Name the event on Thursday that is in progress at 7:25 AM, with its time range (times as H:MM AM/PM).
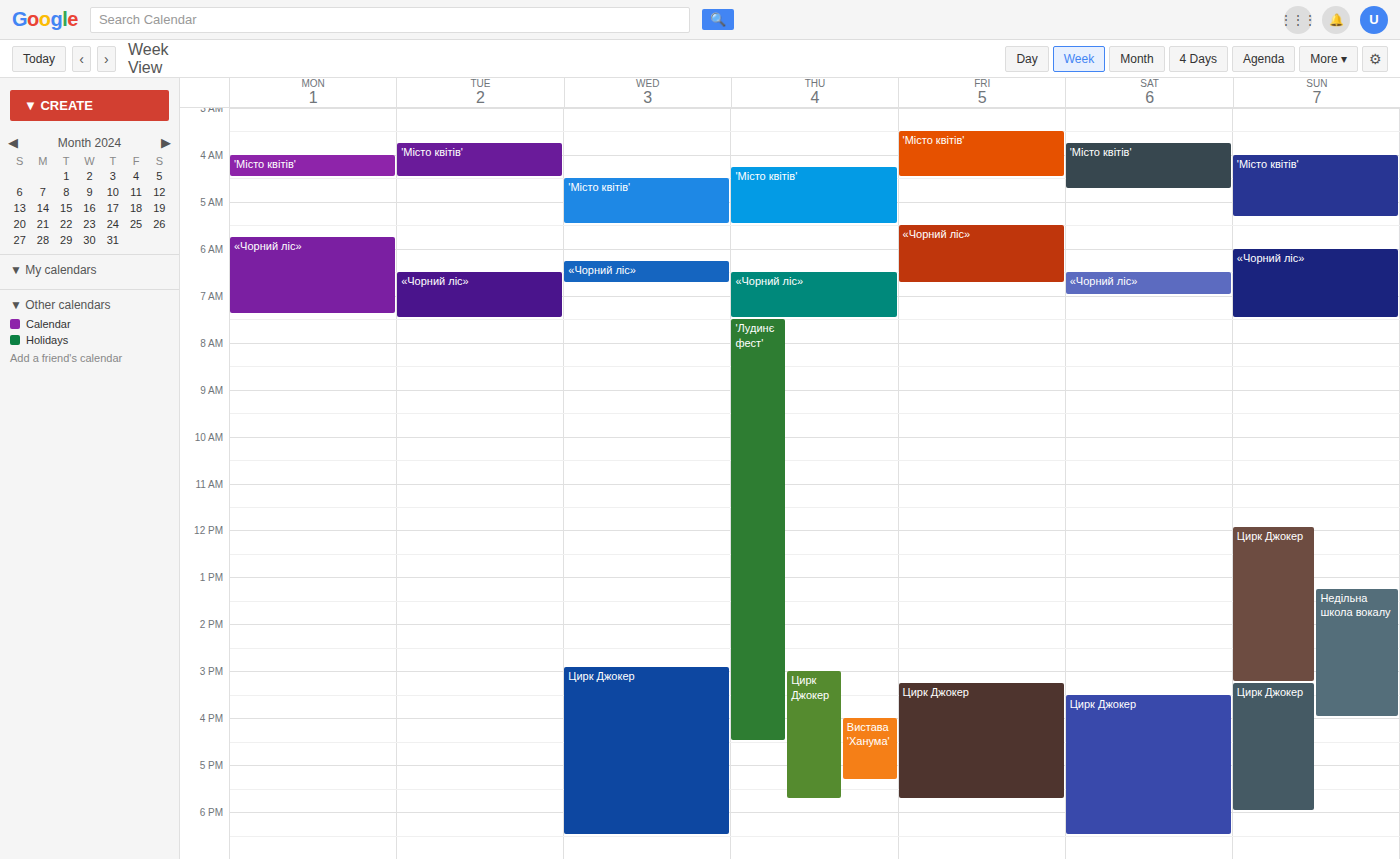
"«Чорний ліс»", 6:30 AM to 7:30 AM